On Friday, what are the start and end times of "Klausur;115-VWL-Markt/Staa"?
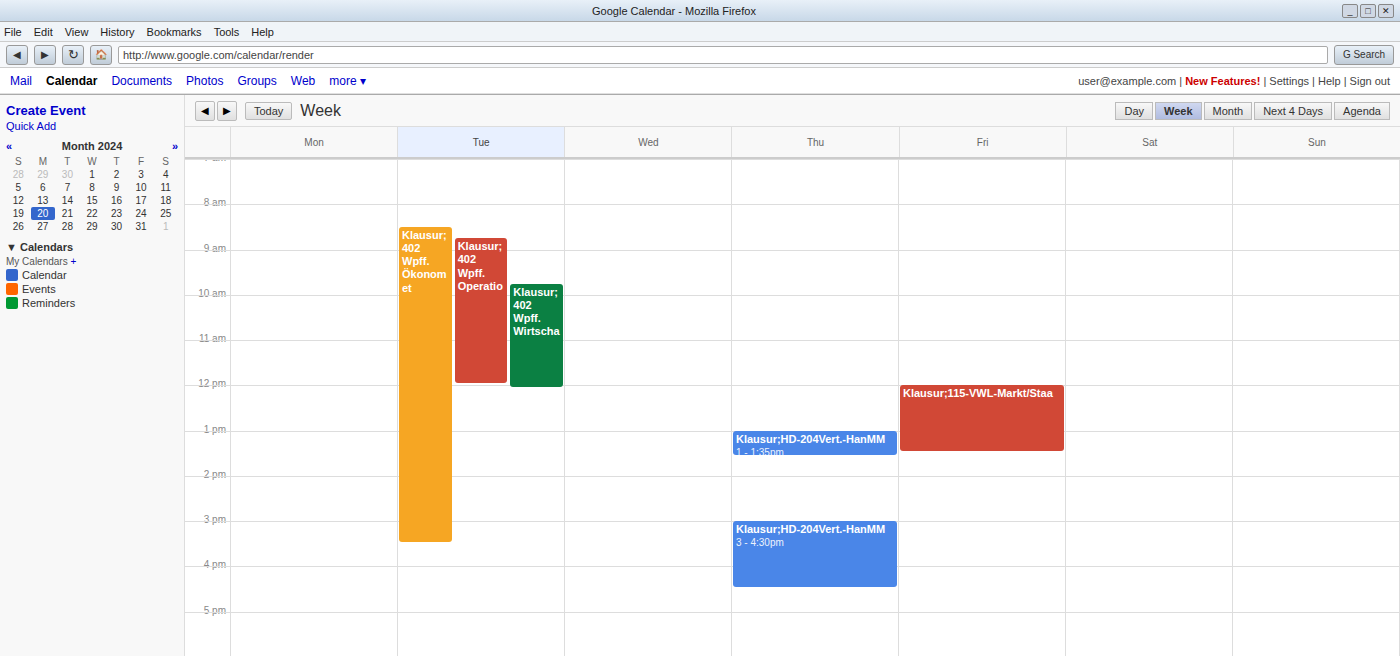
12:00 PM to 1:30 PM